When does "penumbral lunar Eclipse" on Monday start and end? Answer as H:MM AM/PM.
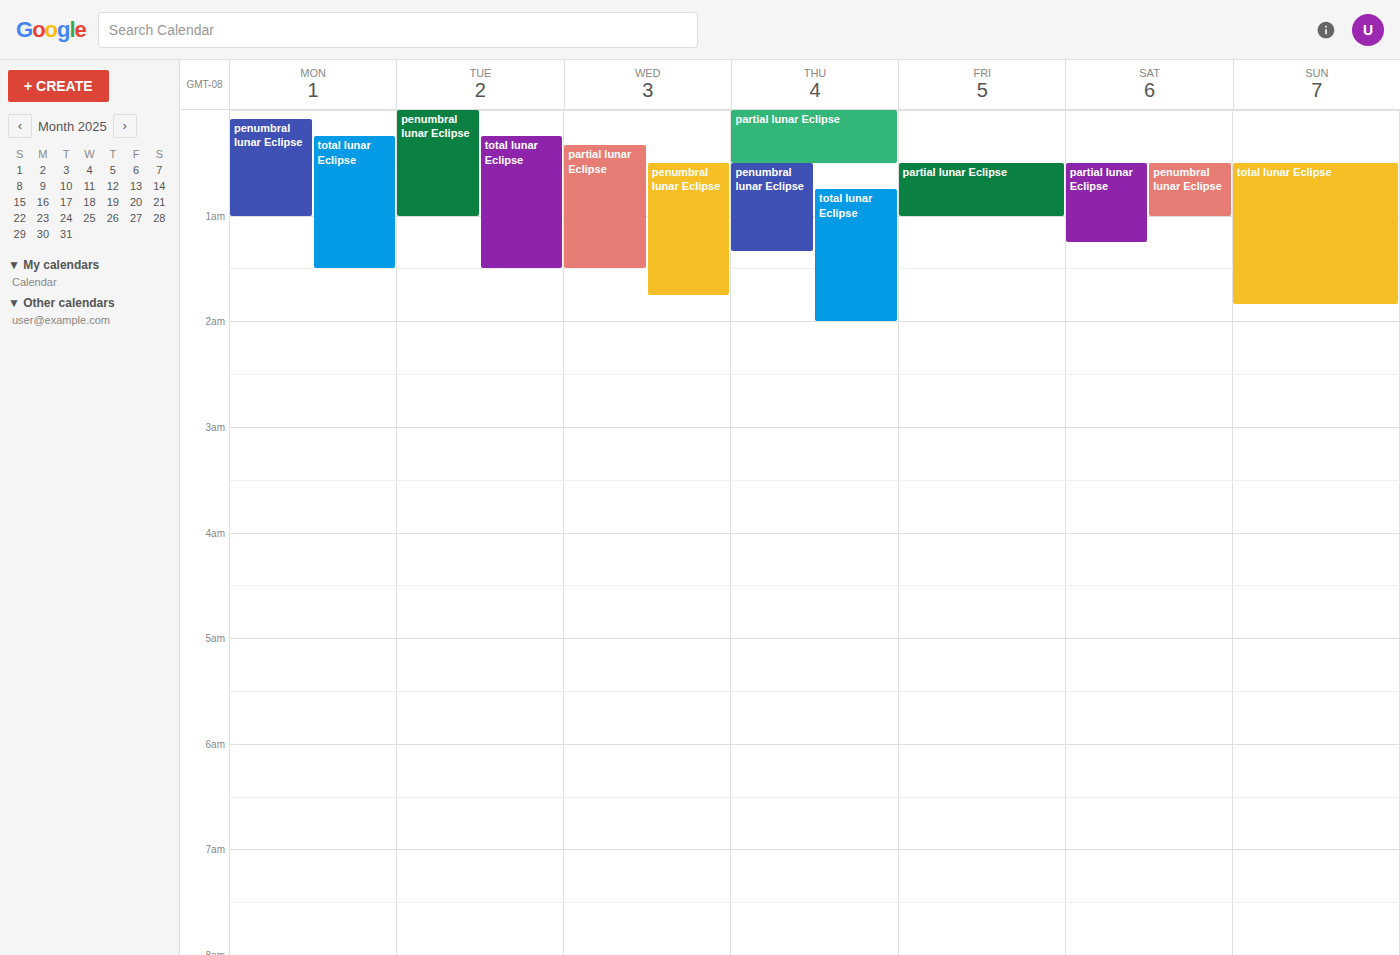
12:05 AM to 1:00 AM